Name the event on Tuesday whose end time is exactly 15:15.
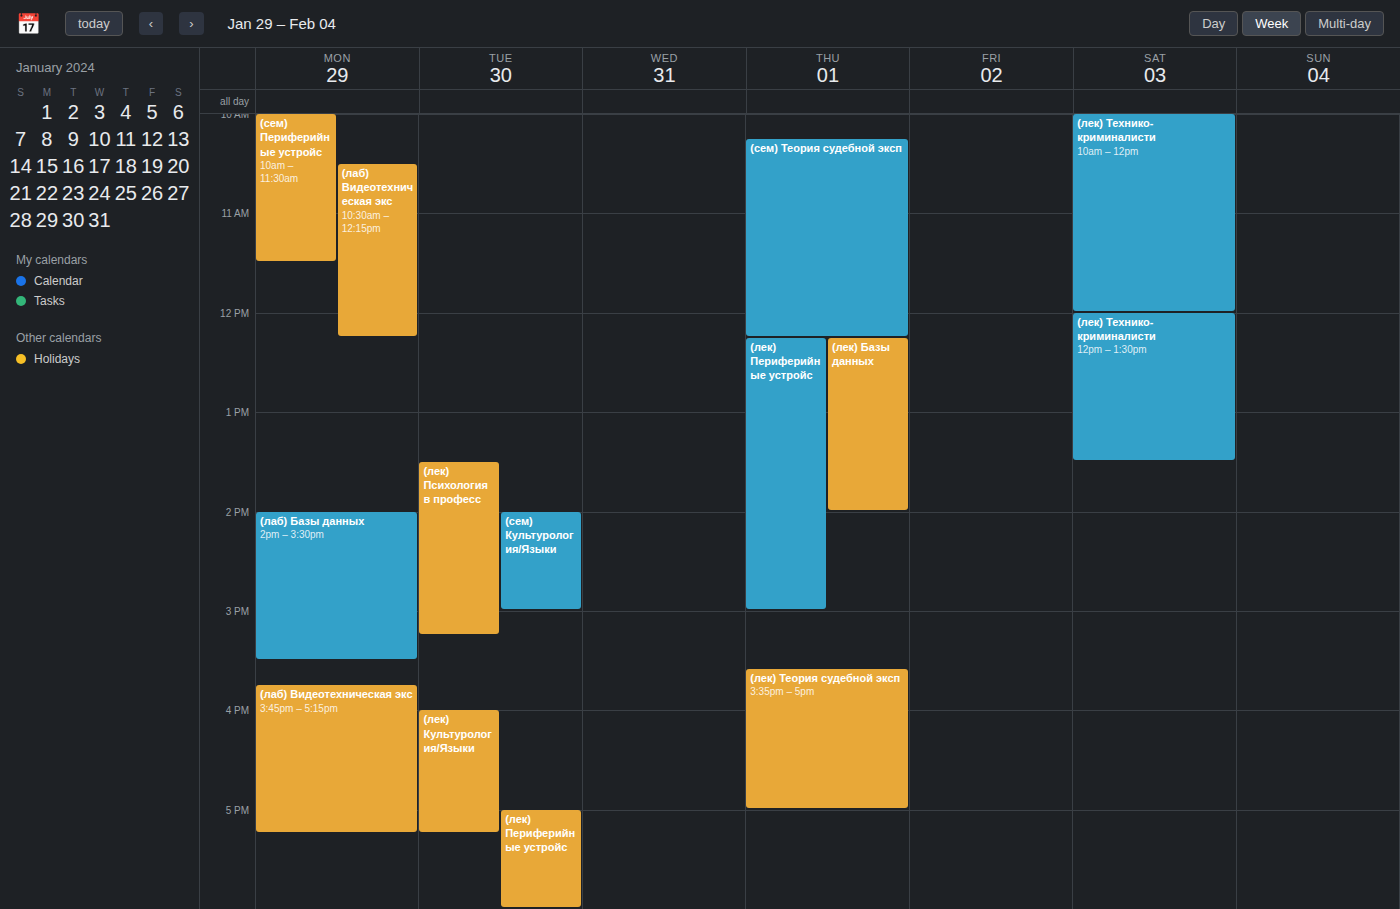
"(лек) Психология в професс"